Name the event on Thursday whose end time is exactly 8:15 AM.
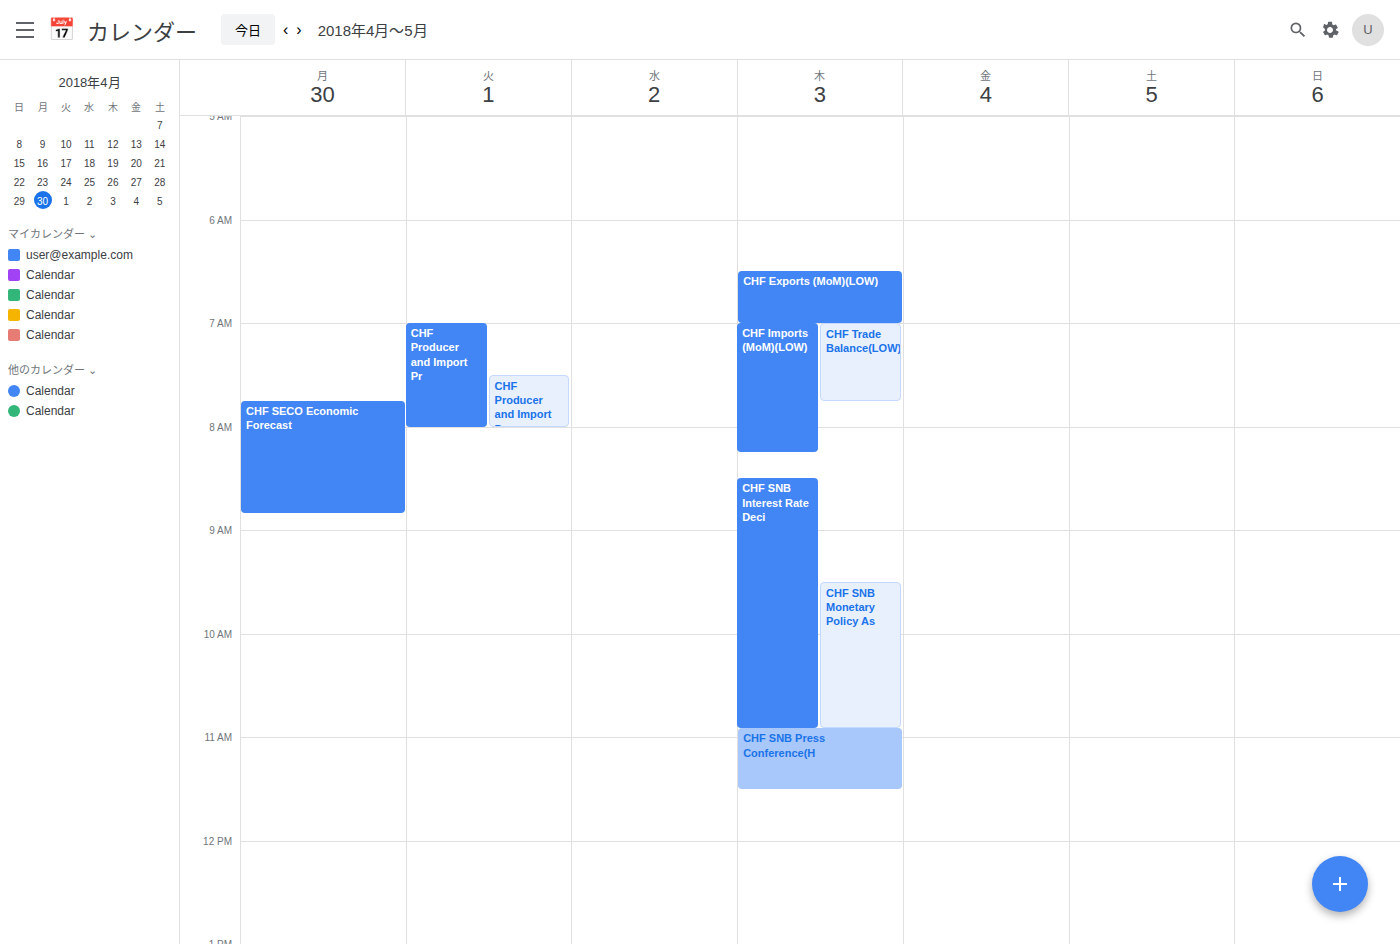
"CHF Imports (MoM)(LOW)"